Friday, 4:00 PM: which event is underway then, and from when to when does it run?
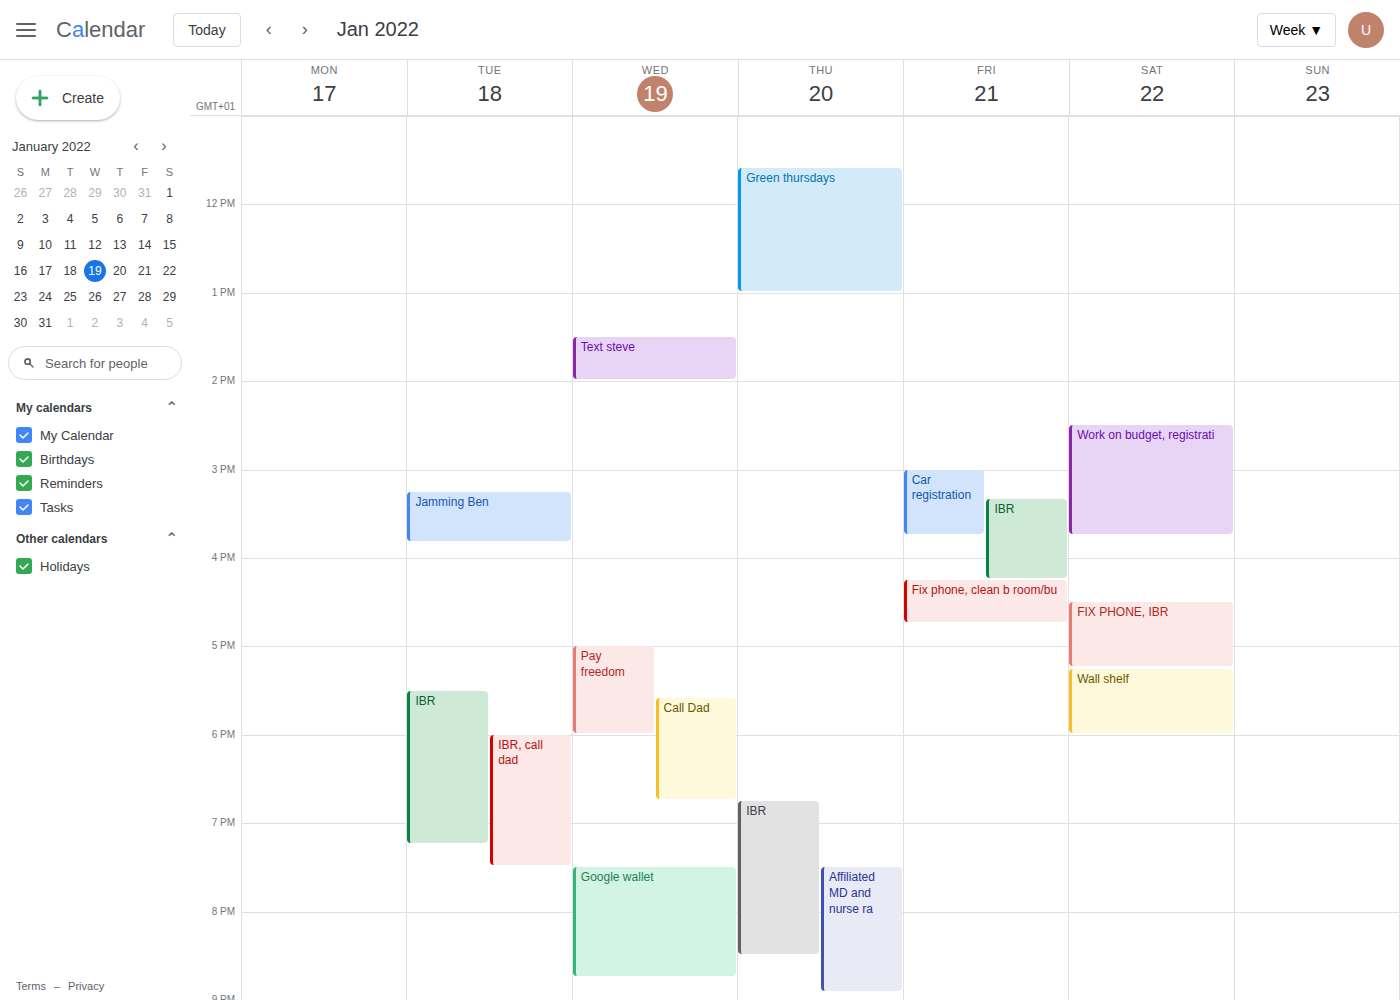
"IBR", 3:20 PM to 4:15 PM